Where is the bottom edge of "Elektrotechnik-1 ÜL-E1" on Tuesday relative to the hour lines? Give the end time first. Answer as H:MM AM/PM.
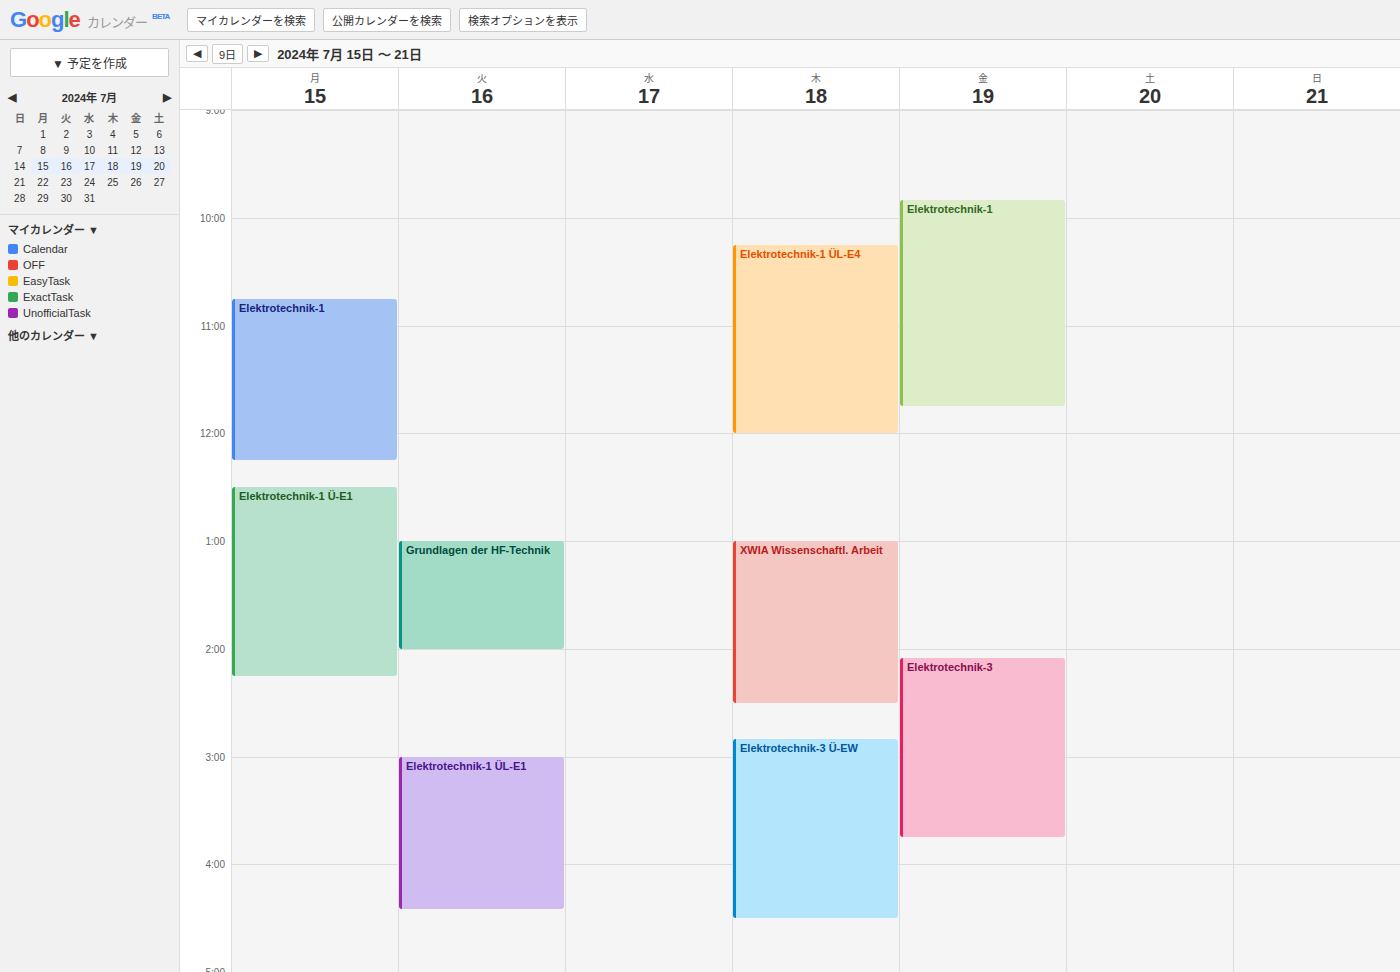
4:25 PM -- neither: 25 minutes below the 4 PM line and 35 minutes above the 5 PM line.